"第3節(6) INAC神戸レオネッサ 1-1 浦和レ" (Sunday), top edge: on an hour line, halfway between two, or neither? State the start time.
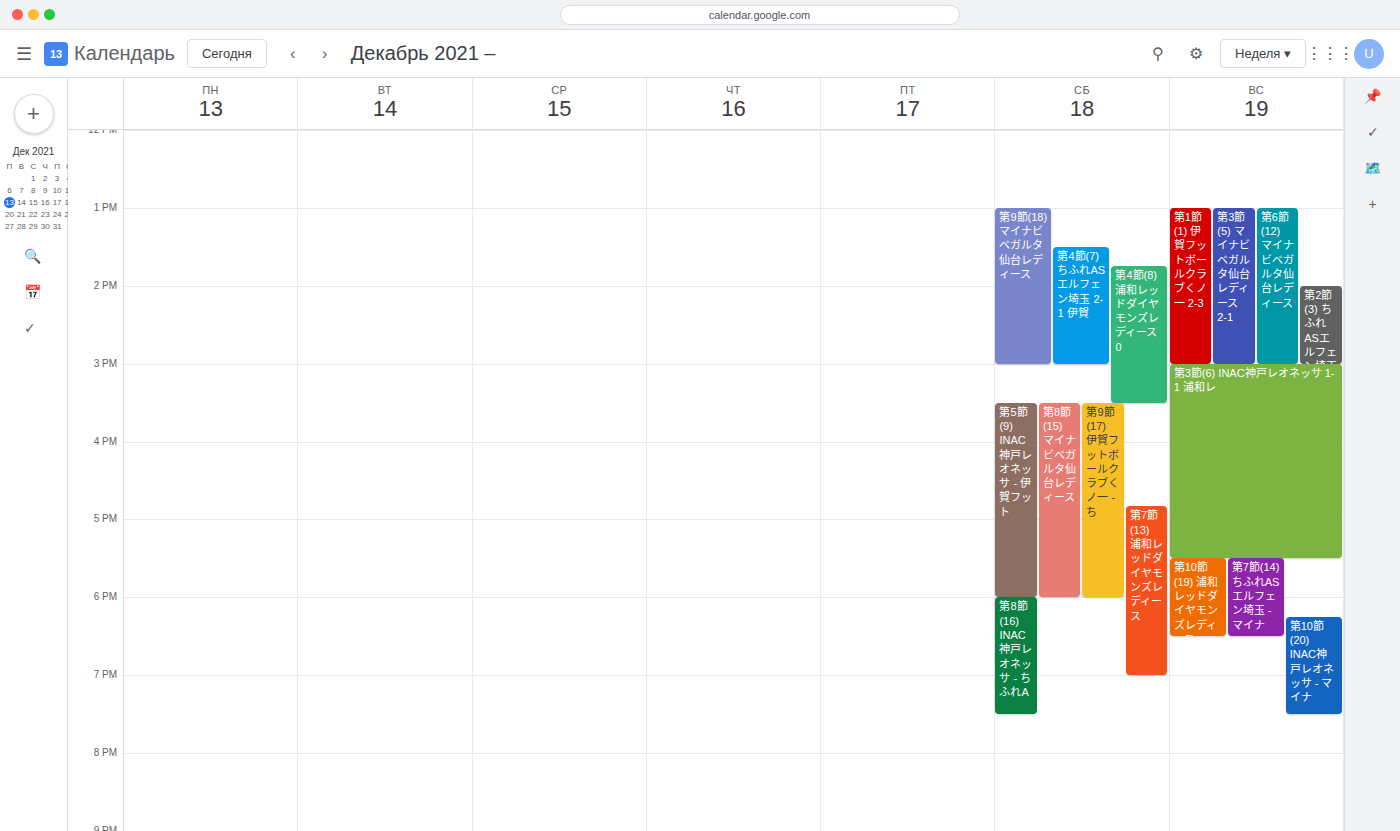
3:00 PM -- exactly on the 3 PM line.